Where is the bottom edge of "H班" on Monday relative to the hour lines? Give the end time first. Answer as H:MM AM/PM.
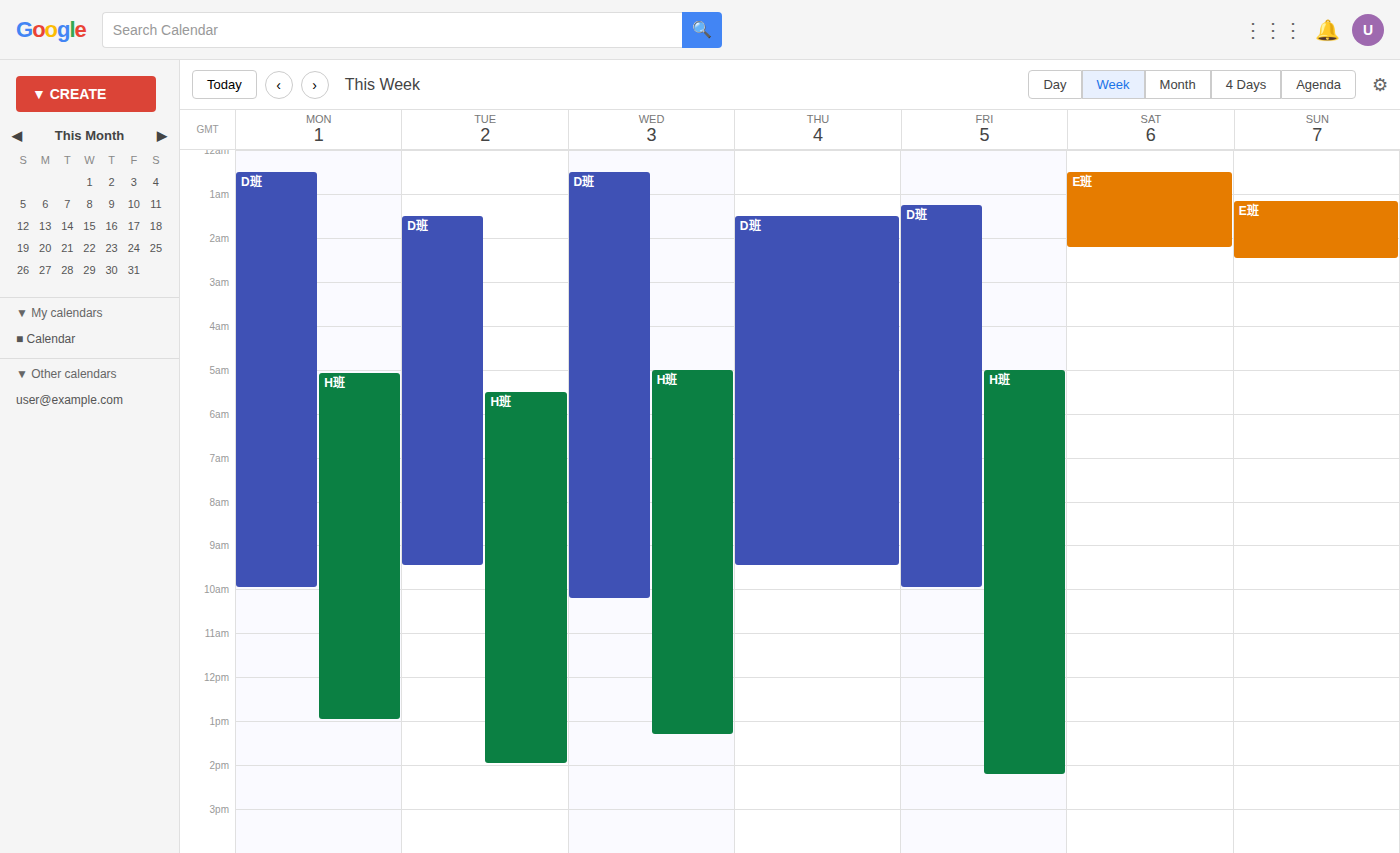
1:00 PM -- exactly on the 1 PM line.